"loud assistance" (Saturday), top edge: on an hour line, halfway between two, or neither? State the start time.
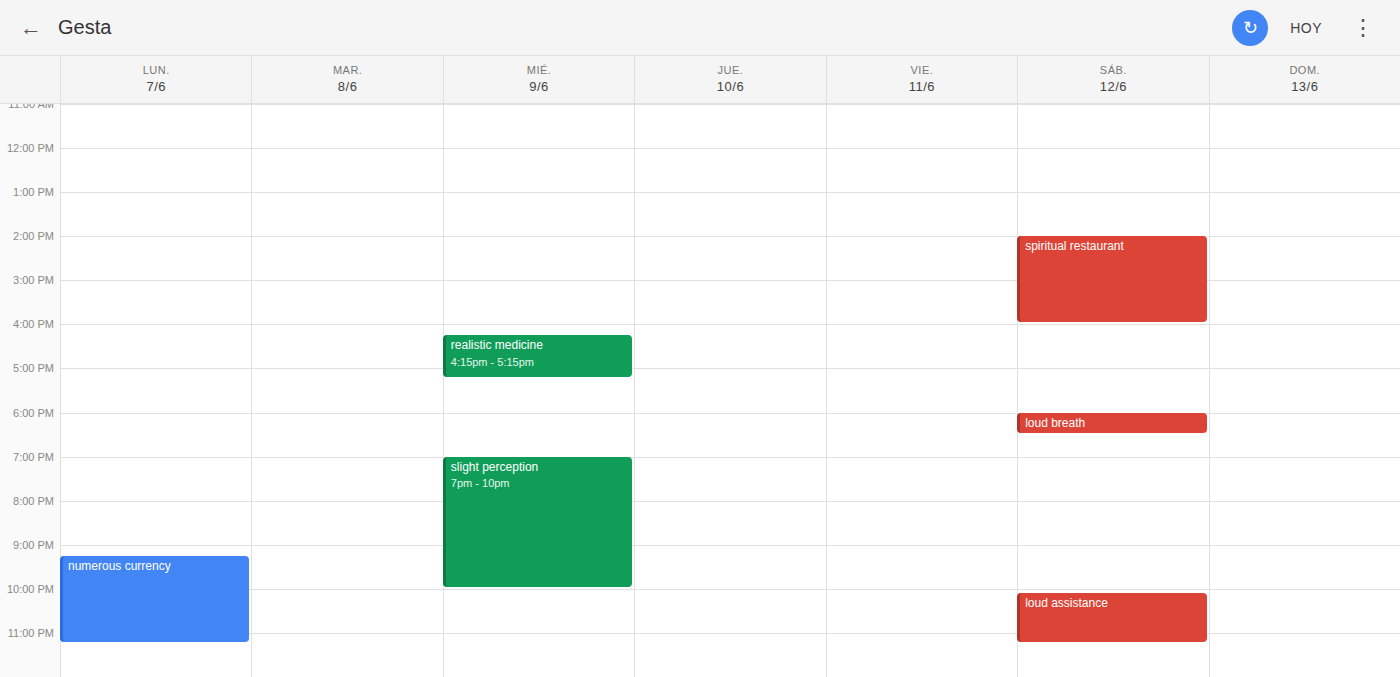
10:05 PM -- neither: 5 minutes below the 10 PM line and 55 minutes above the 11 PM line.